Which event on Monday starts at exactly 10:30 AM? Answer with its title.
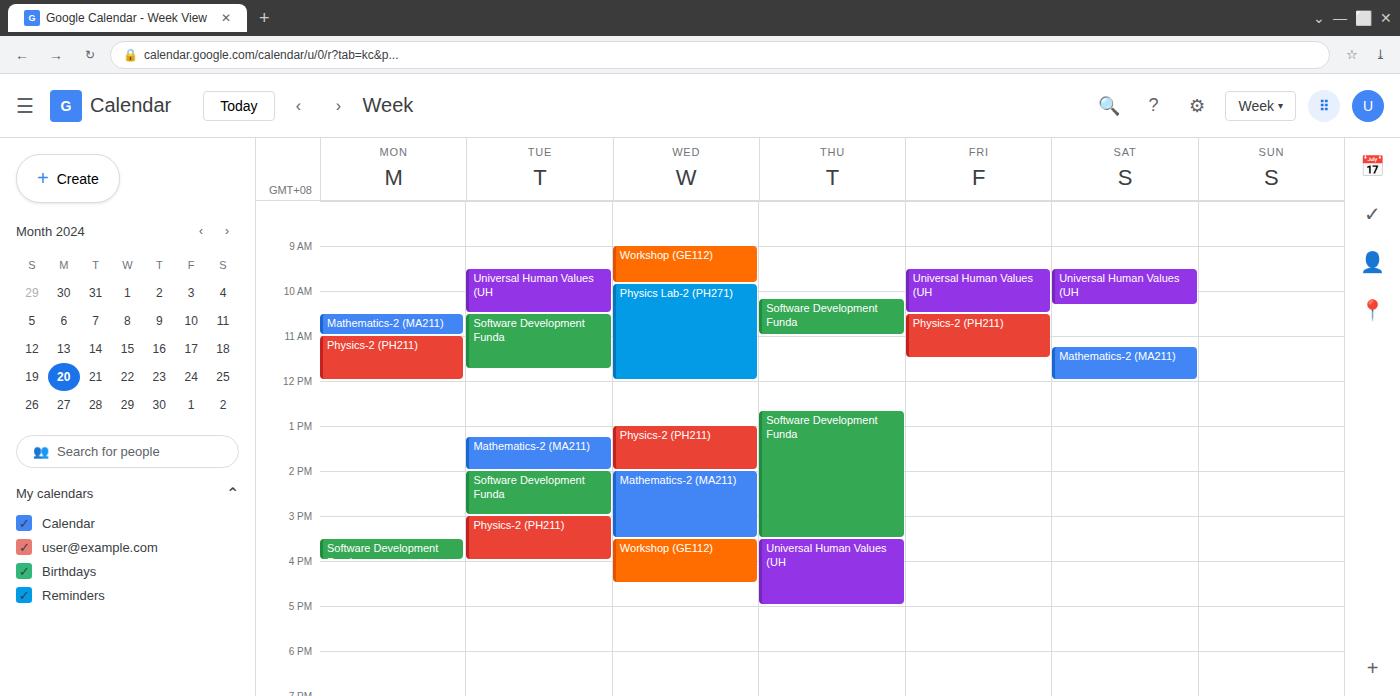
"Mathematics-2 (MA211)"